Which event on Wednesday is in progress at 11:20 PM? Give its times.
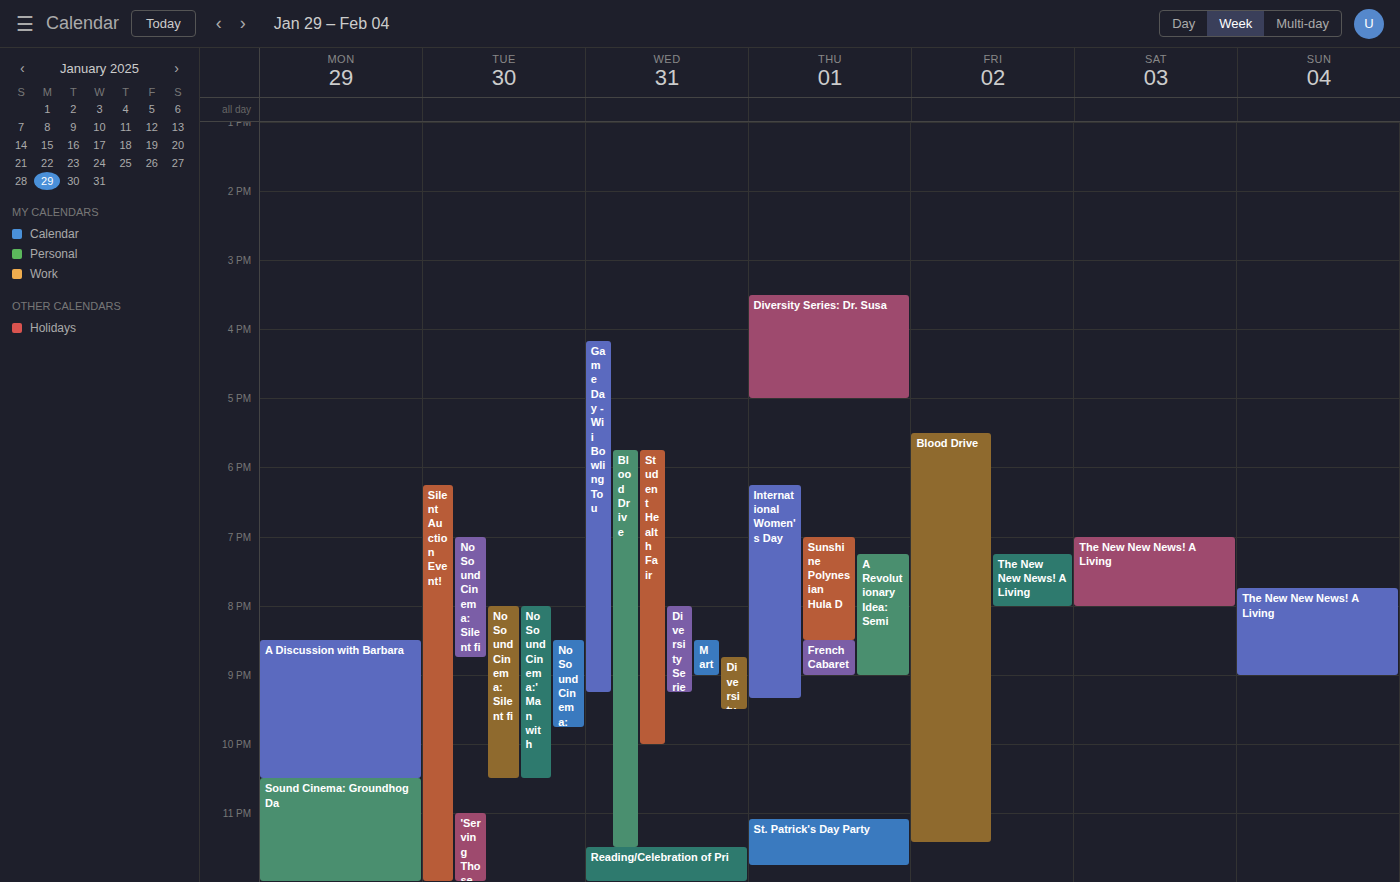
"Blood Drive", 5:45 PM to 11:30 PM